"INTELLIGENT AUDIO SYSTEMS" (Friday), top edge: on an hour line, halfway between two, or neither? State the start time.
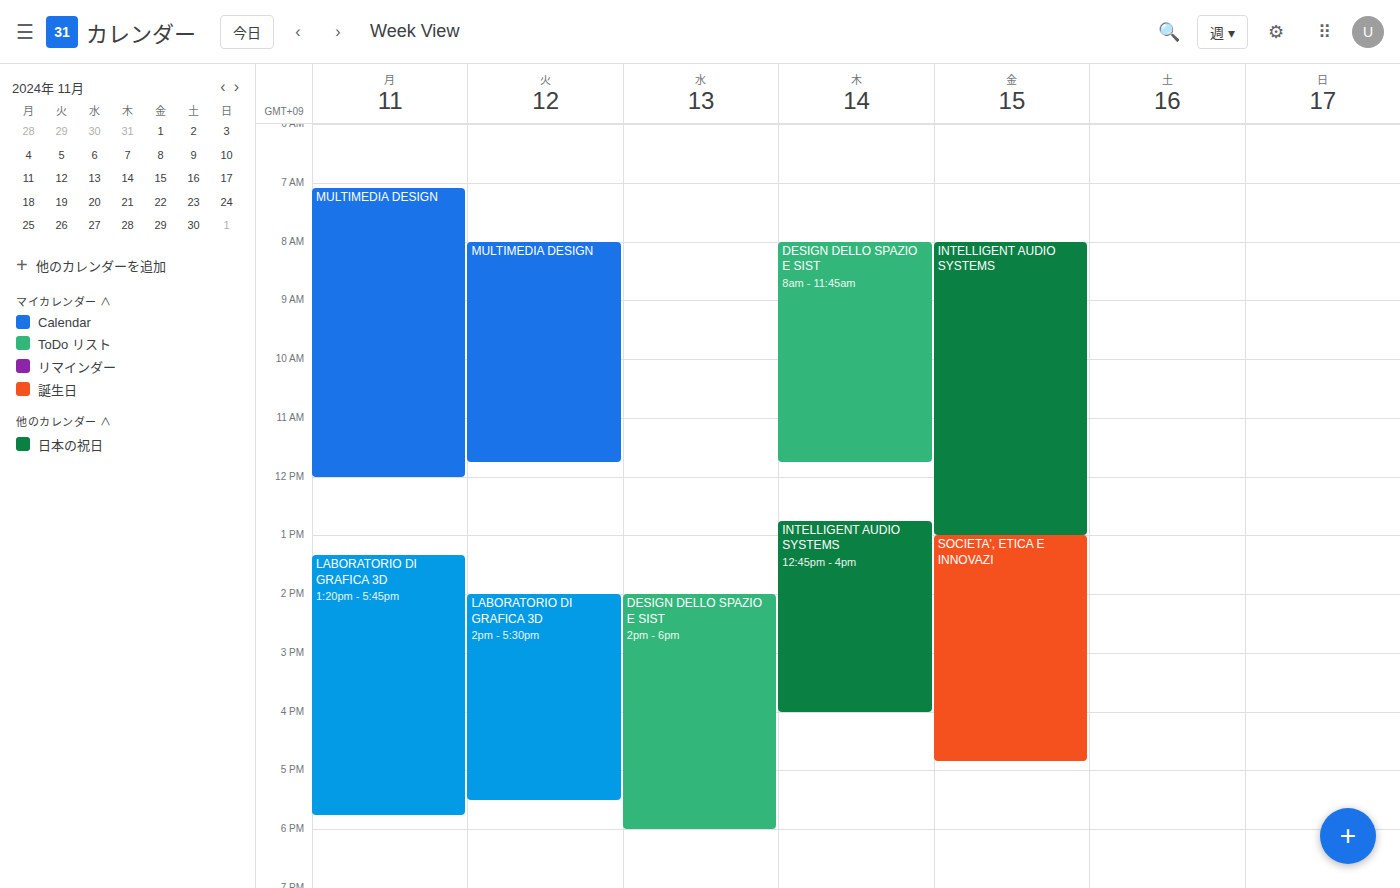
08:00 -- exactly on the 08:00 line.